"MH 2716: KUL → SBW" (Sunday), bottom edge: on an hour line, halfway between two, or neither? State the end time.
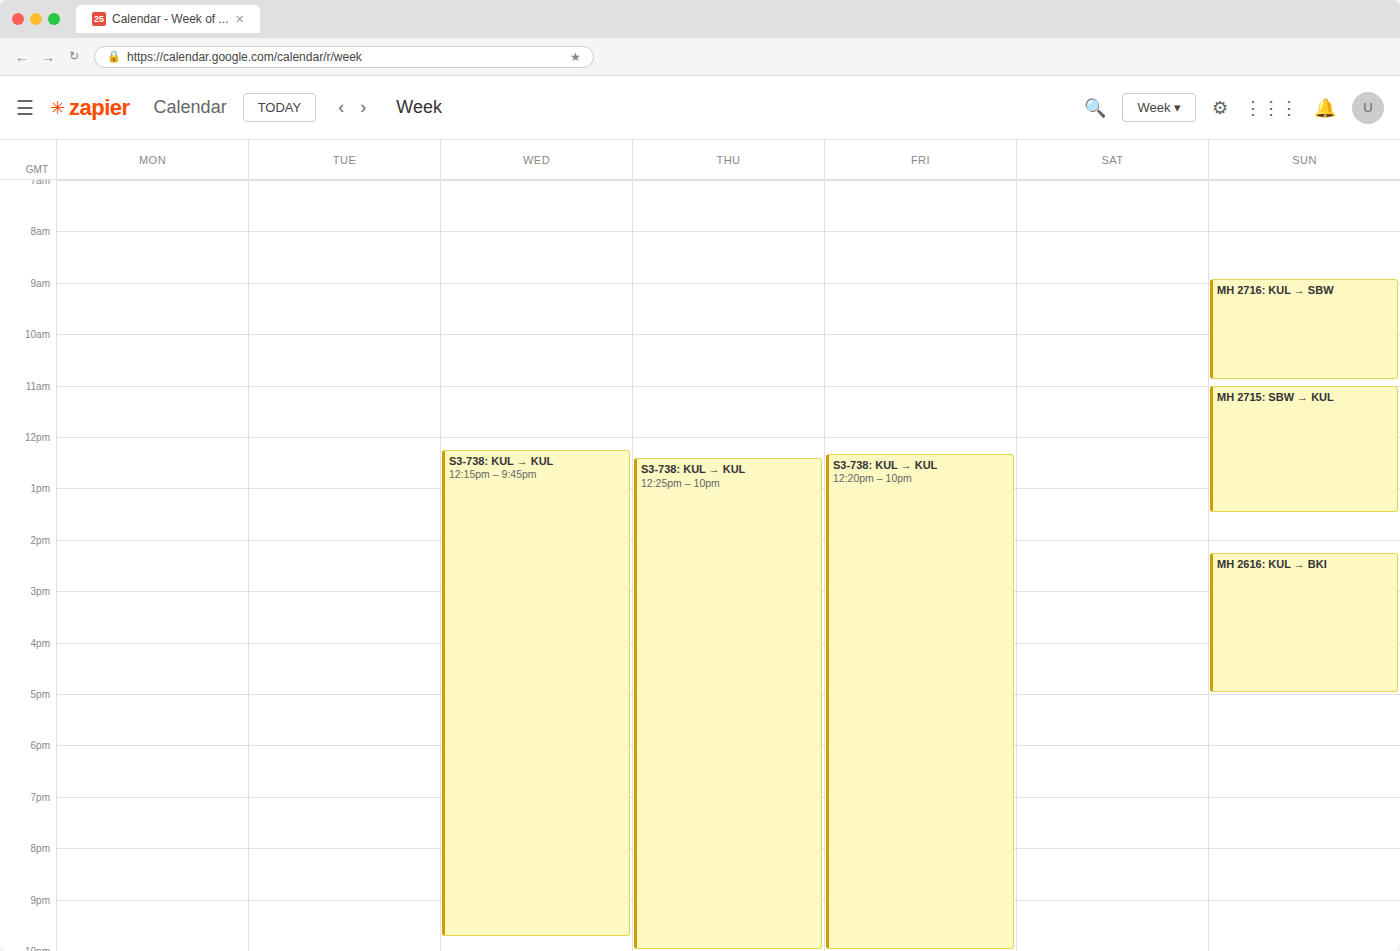
10:55 -- neither: 55 minutes below the 10:00 line and 5 minutes above the 11:00 line.